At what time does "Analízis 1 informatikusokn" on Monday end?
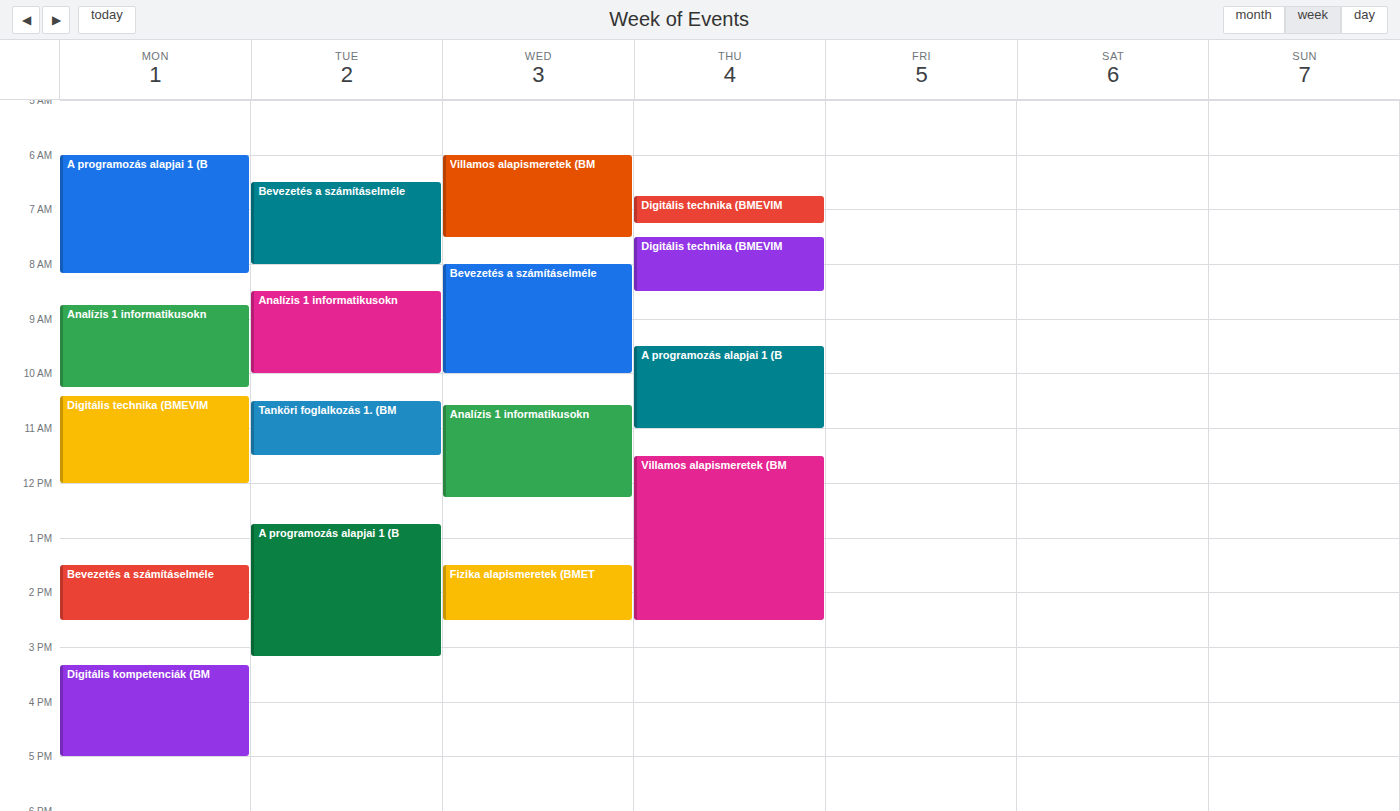
10:15 AM